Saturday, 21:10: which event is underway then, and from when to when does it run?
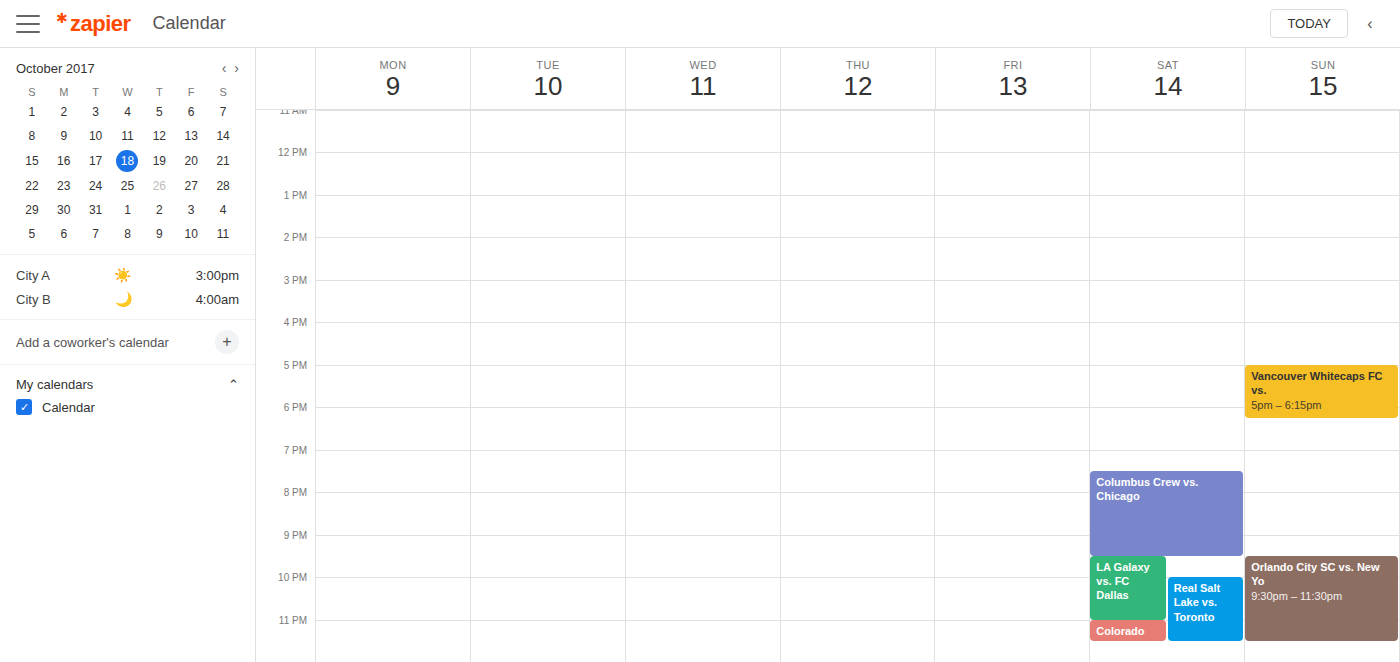
"Columbus Crew vs. Chicago", 19:30 to 21:30